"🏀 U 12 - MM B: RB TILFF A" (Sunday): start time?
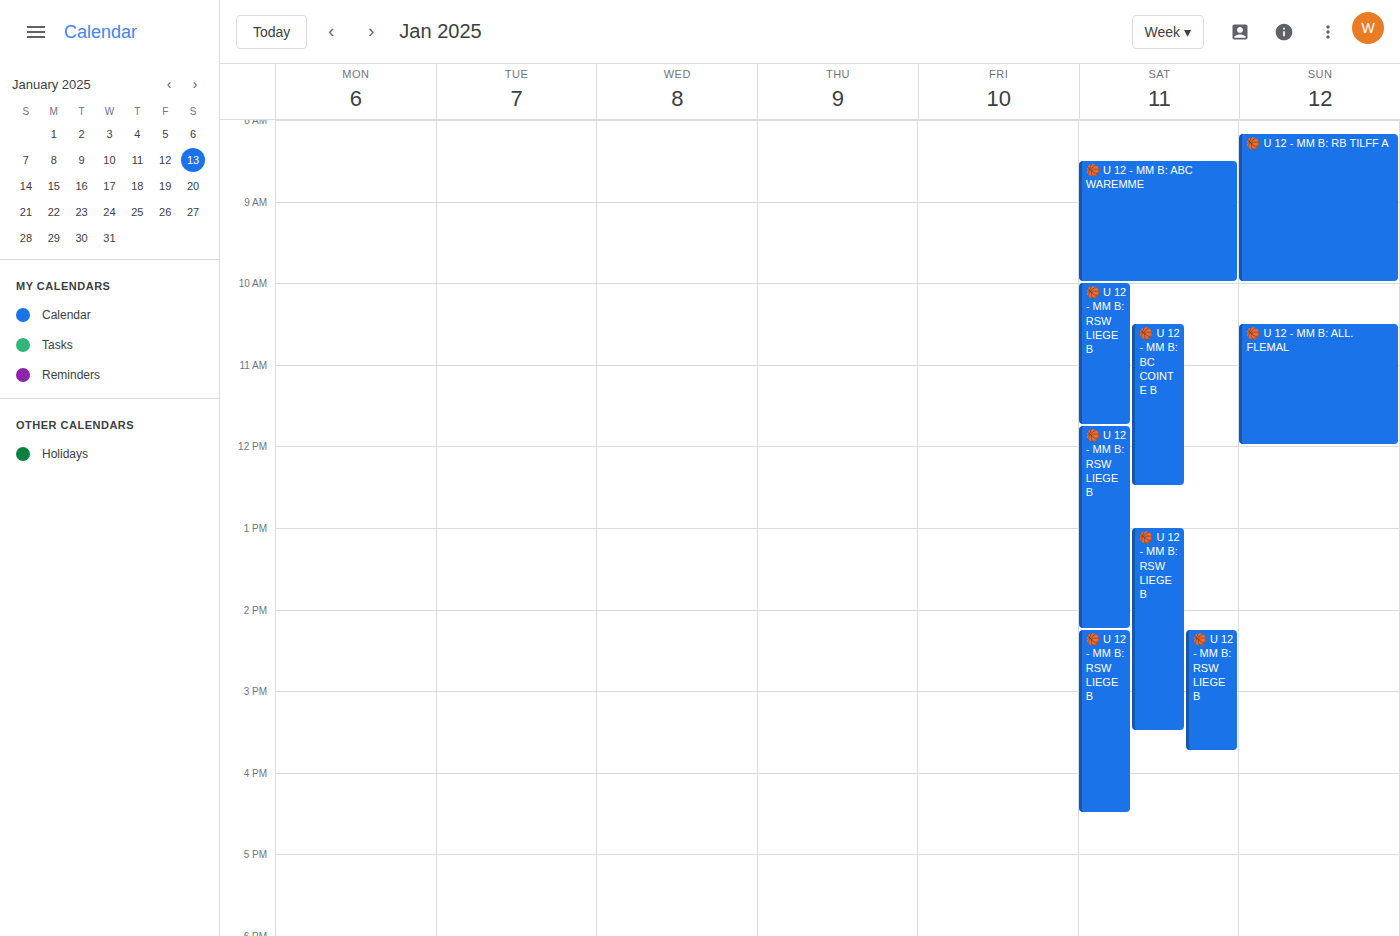
8:10 AM